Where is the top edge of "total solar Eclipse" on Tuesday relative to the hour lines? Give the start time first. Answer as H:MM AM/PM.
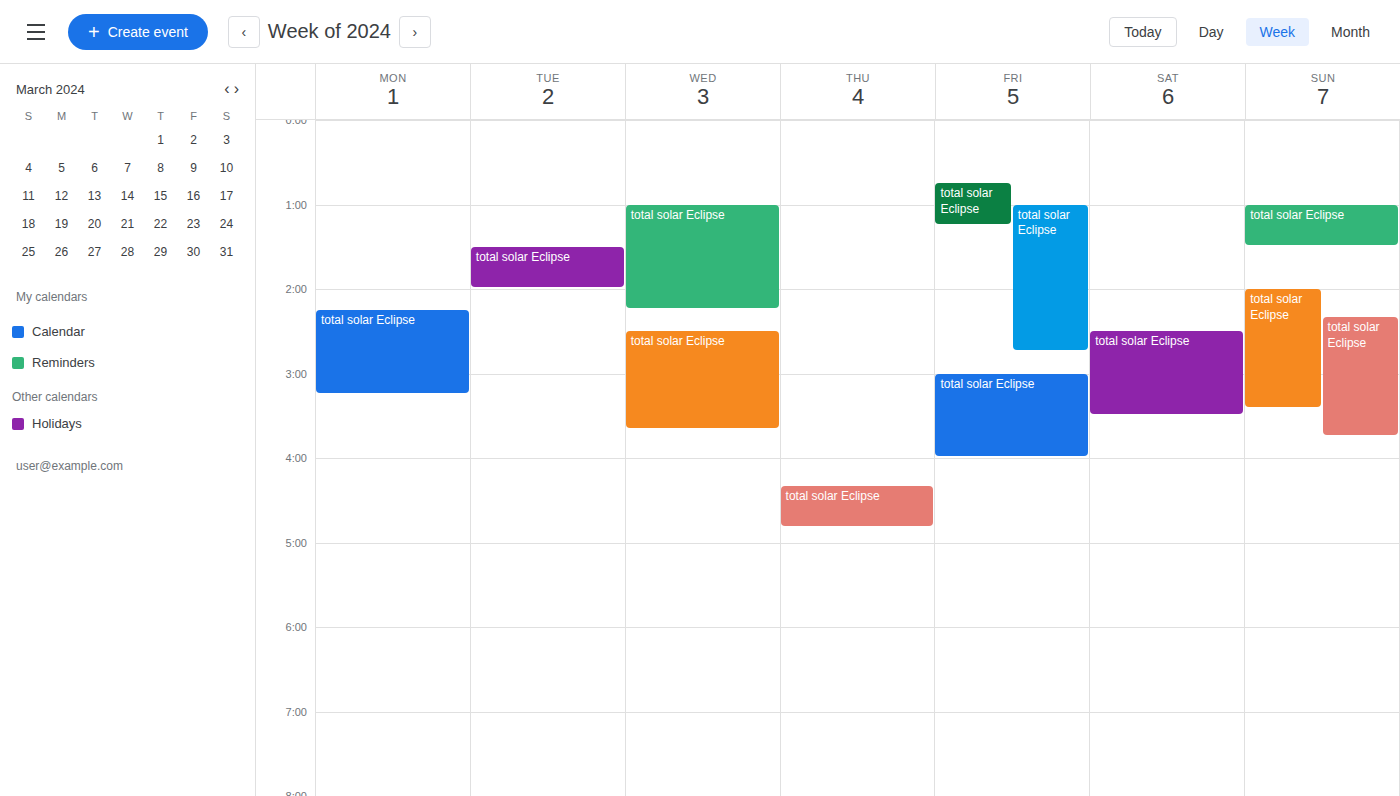
1:30 AM -- halfway between the 1 AM and 2 AM lines.